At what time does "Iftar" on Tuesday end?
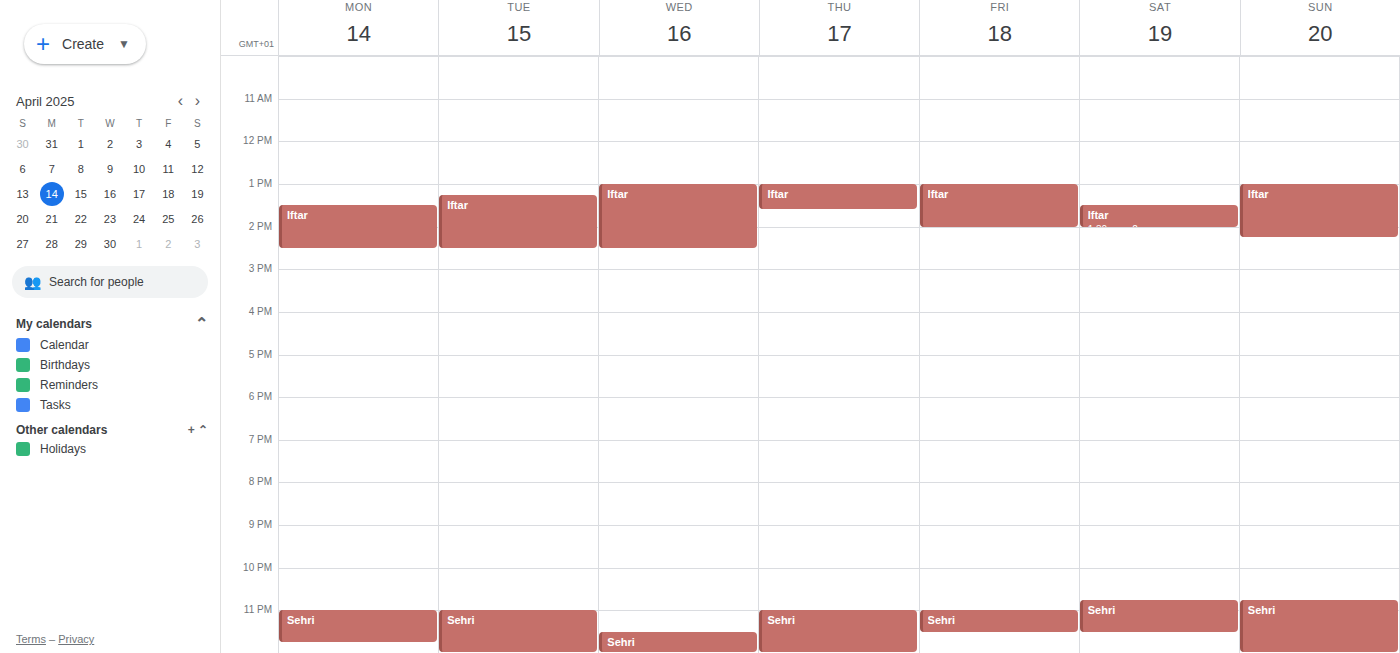
2:30 PM